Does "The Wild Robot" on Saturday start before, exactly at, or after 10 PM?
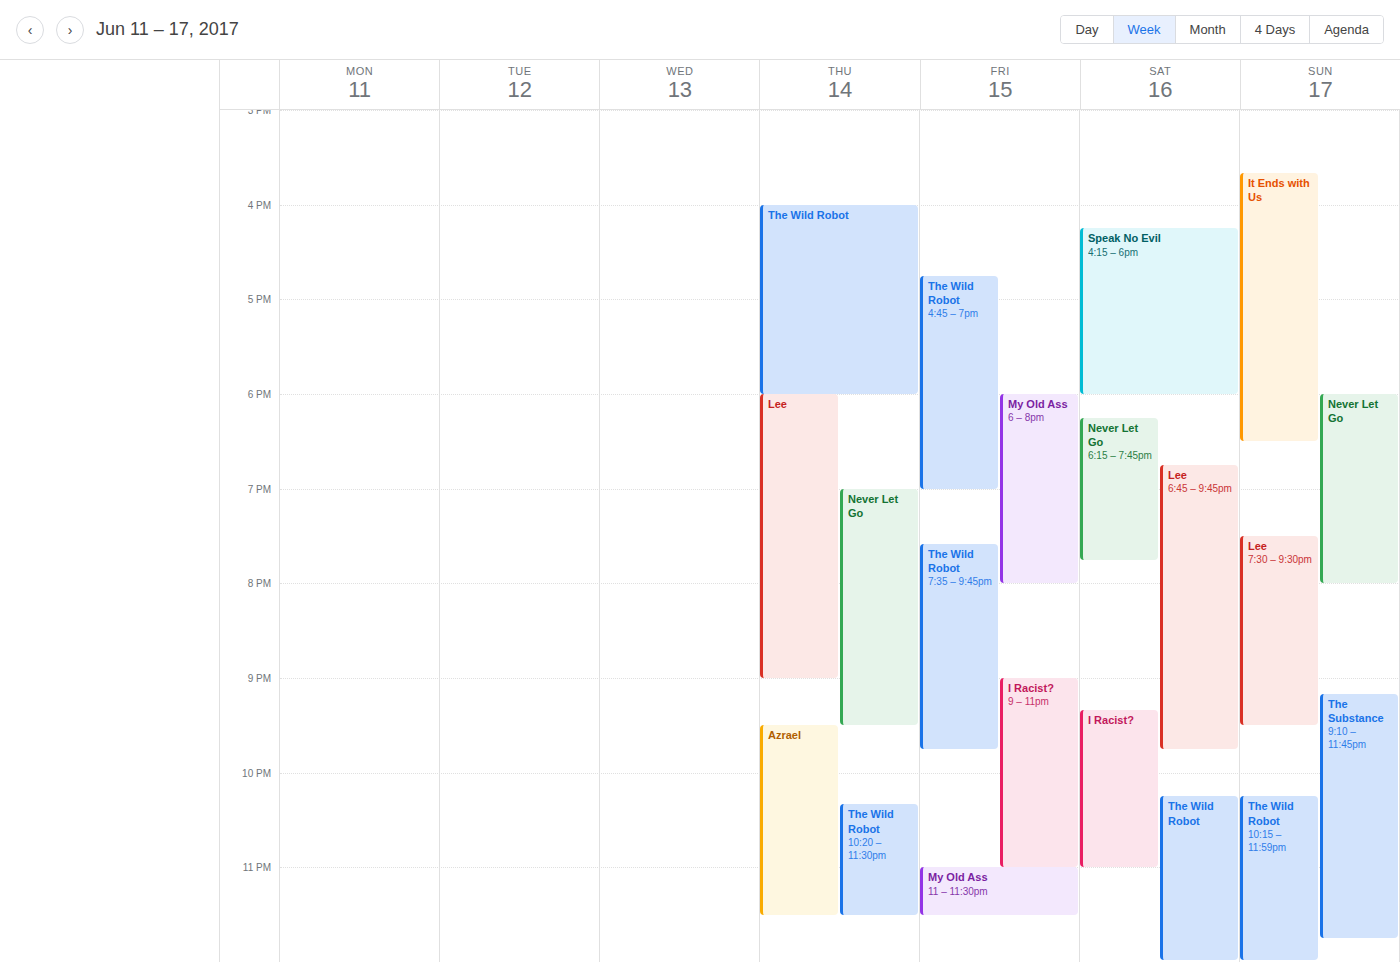
10:15 PM -- after 10 PM, 15 minutes below the 10 PM line.